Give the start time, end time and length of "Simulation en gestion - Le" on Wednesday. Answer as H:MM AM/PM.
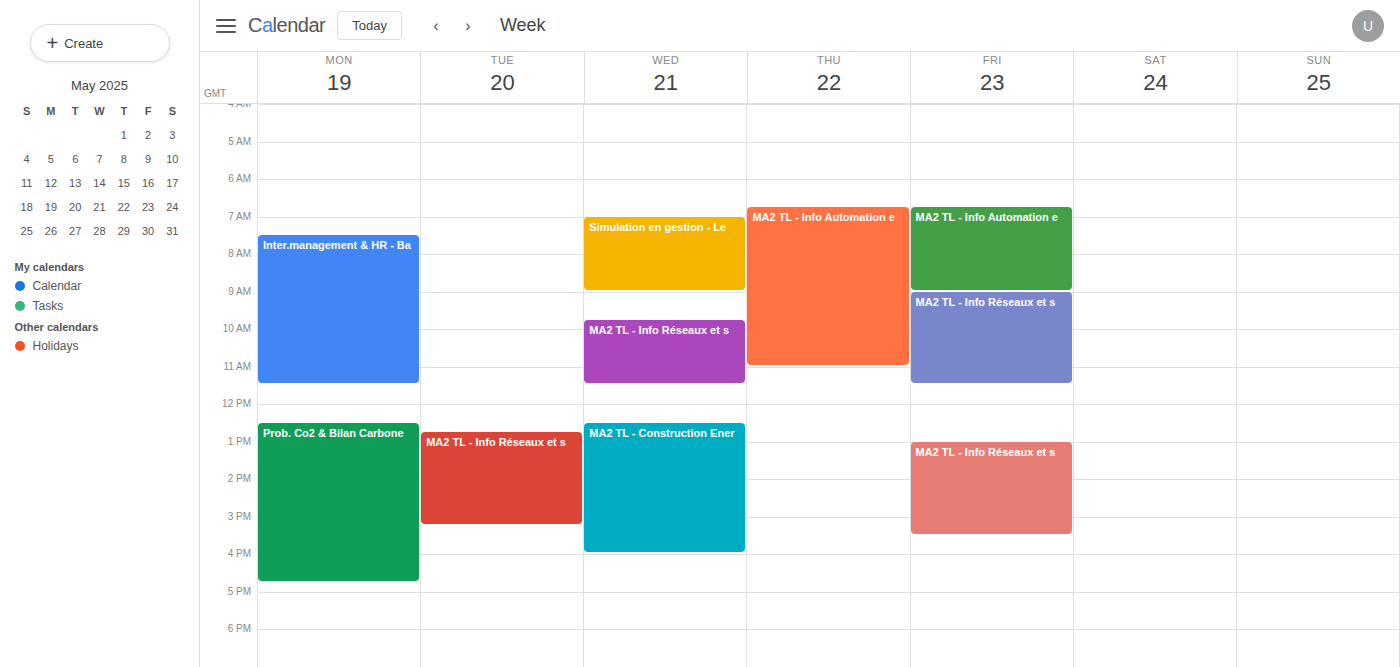
7:00 AM to 9:00 AM, 2 hours